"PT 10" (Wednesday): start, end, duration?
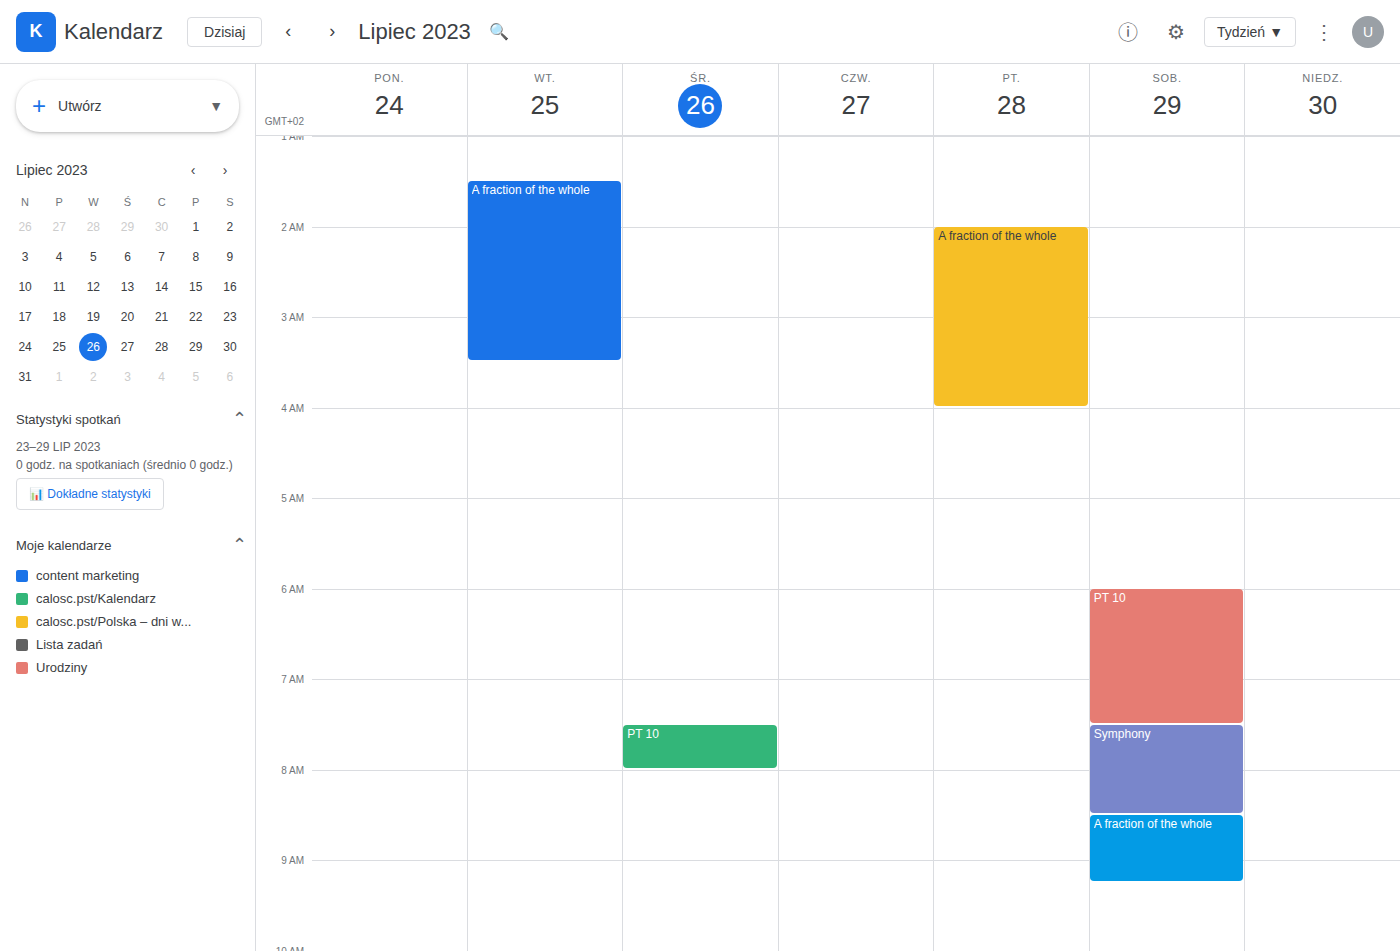
07:30 to 08:00, 30 minutes